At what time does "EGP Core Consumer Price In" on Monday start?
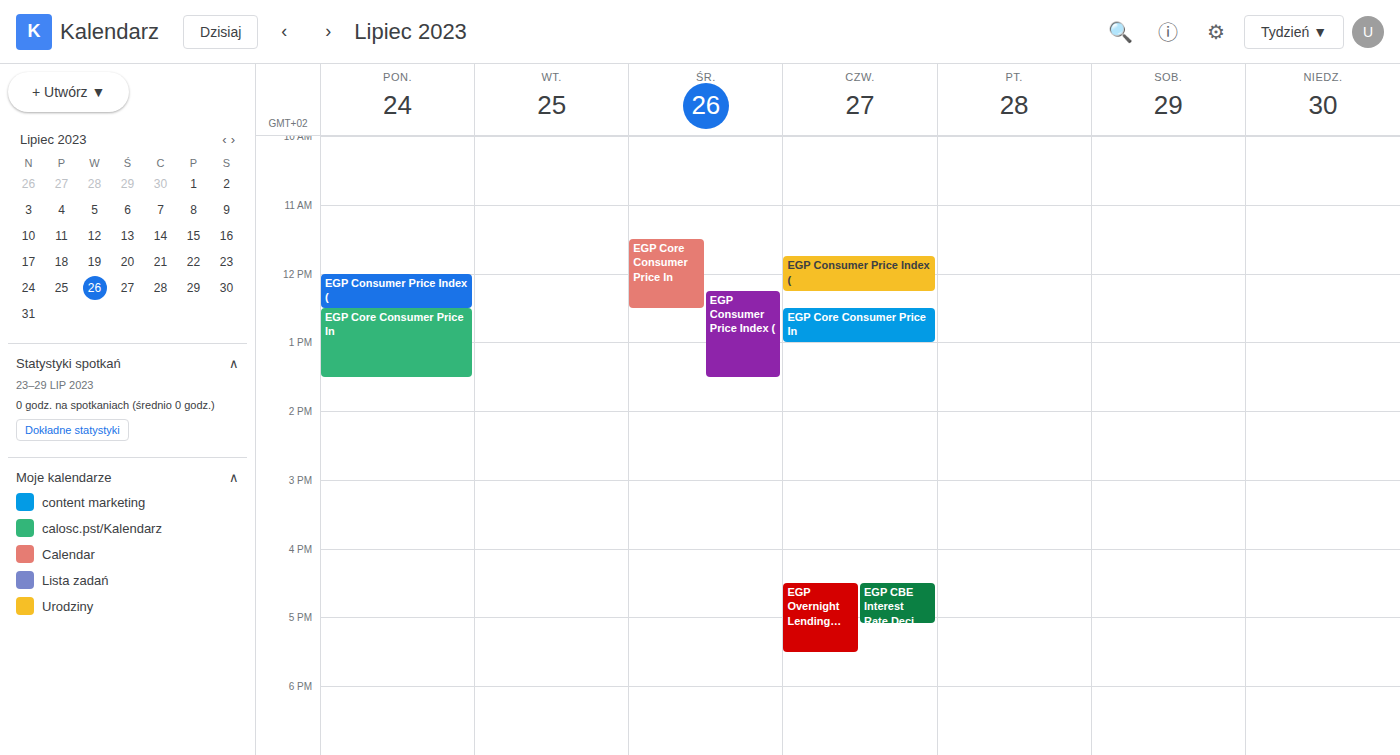
12:30